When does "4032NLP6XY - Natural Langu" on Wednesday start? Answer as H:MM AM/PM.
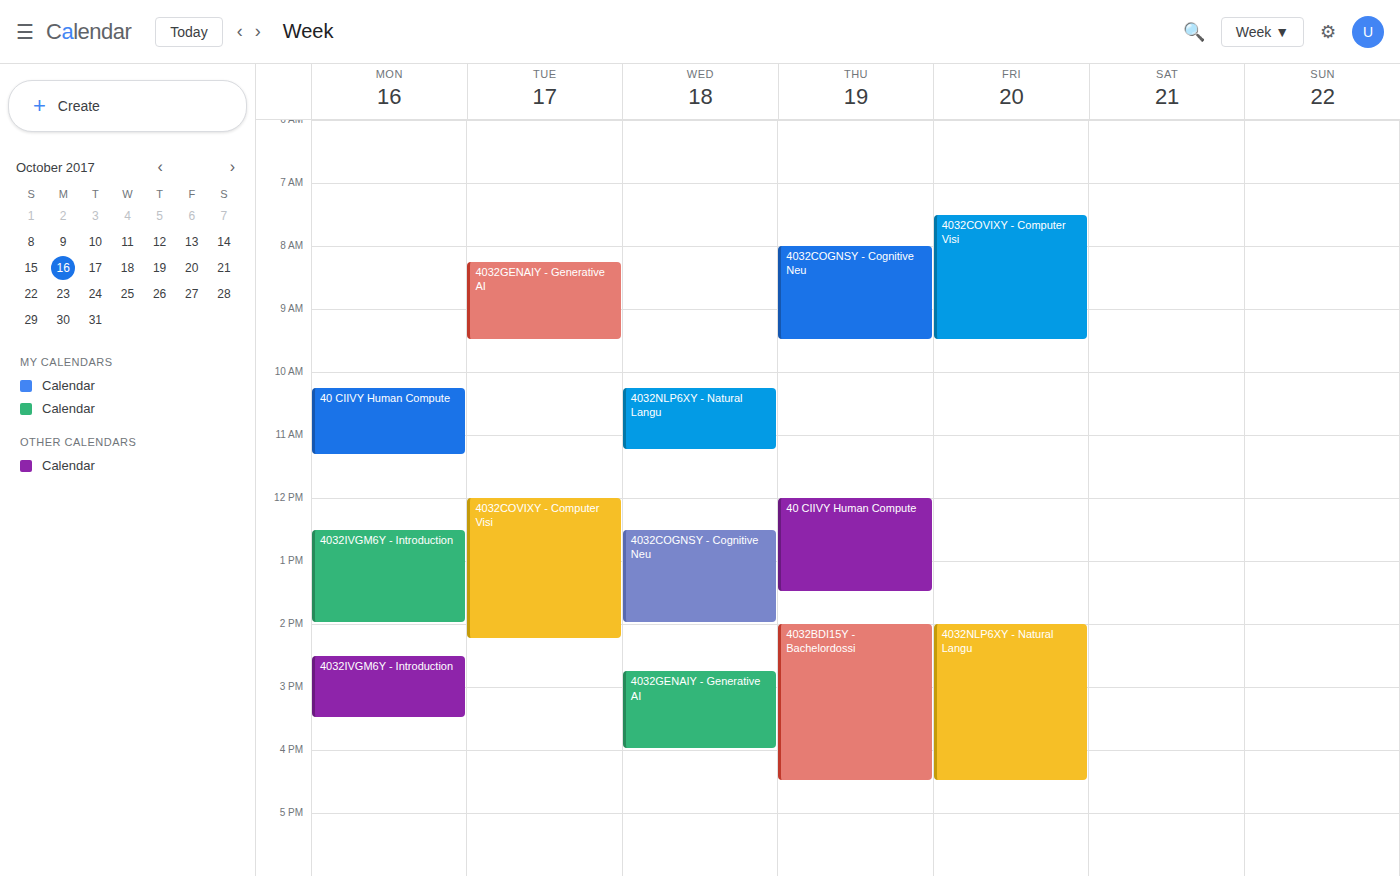
10:15 AM